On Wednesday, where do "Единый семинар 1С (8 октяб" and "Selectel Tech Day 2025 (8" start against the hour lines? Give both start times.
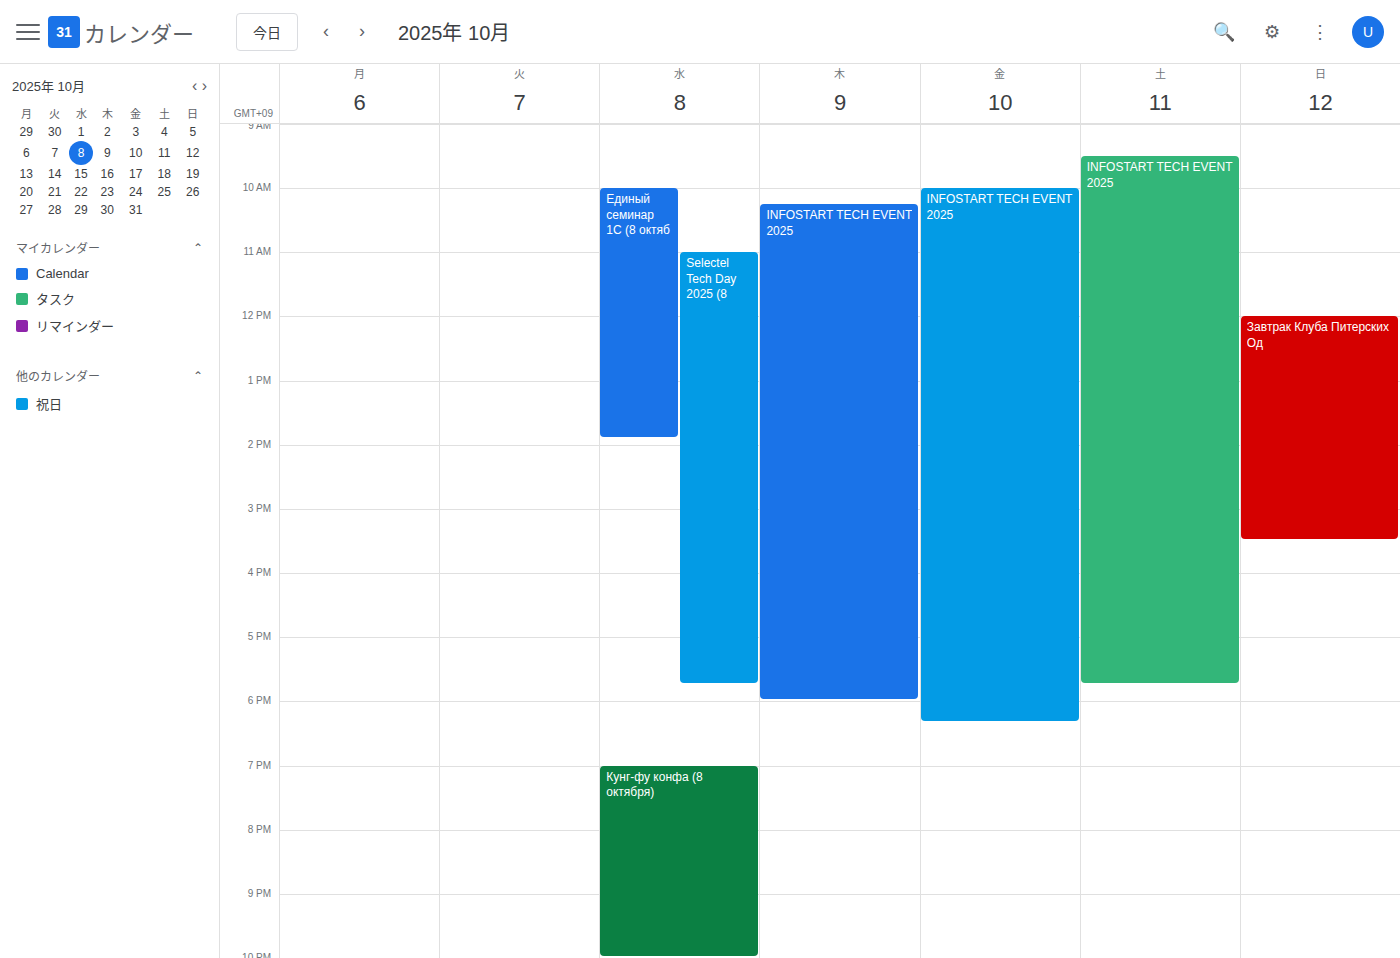
"Единый семинар 1С (8 октяб": 10:00 AM, exactly on the 10 AM line. "Selectel Tech Day 2025 (8": 11:00 AM, exactly on the 11 AM line.